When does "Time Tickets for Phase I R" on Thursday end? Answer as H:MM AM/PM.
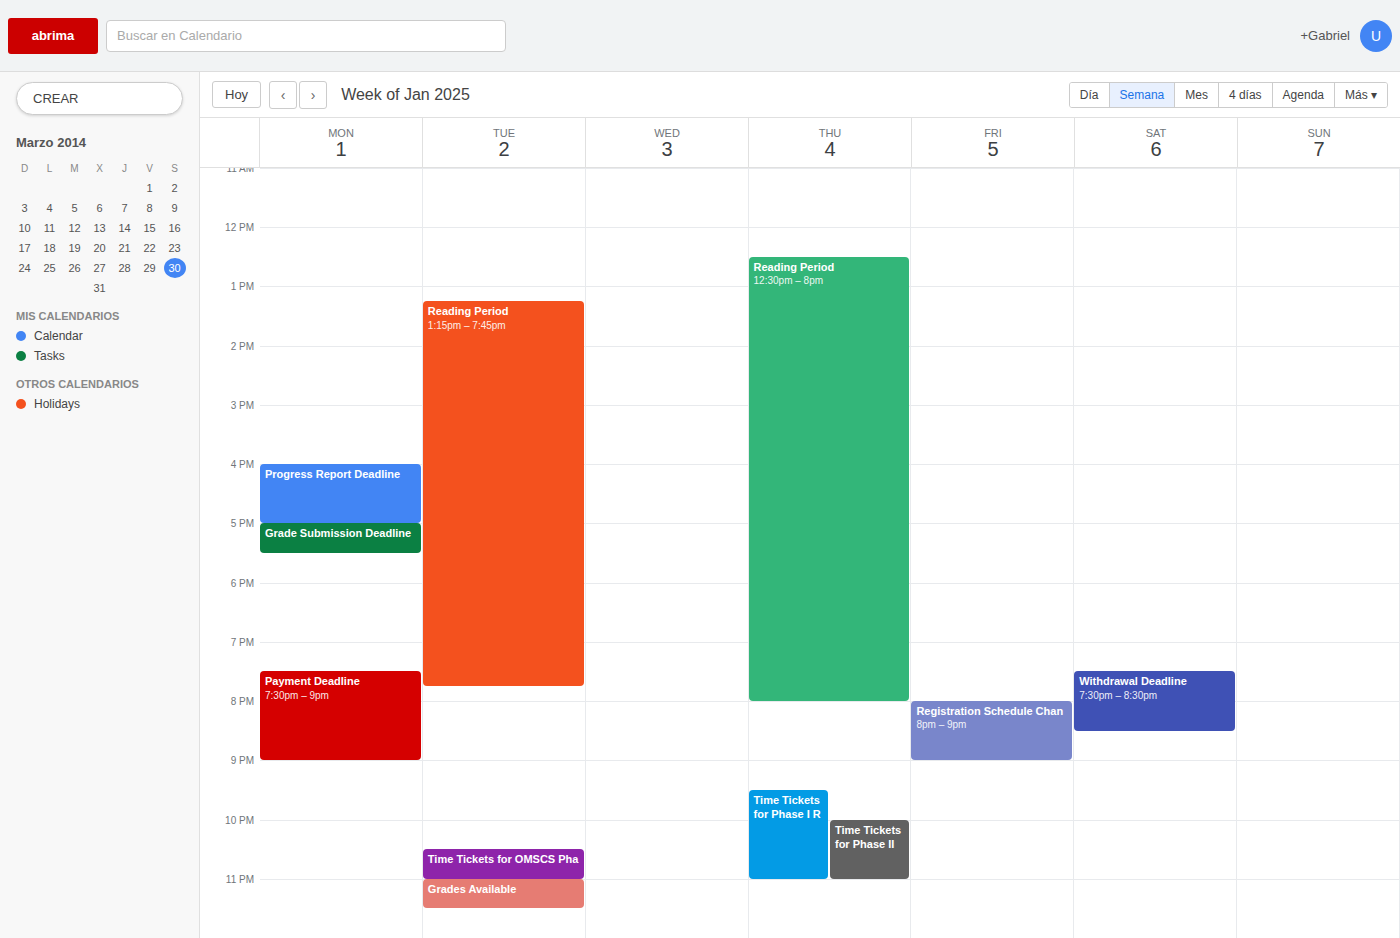
11:00 PM